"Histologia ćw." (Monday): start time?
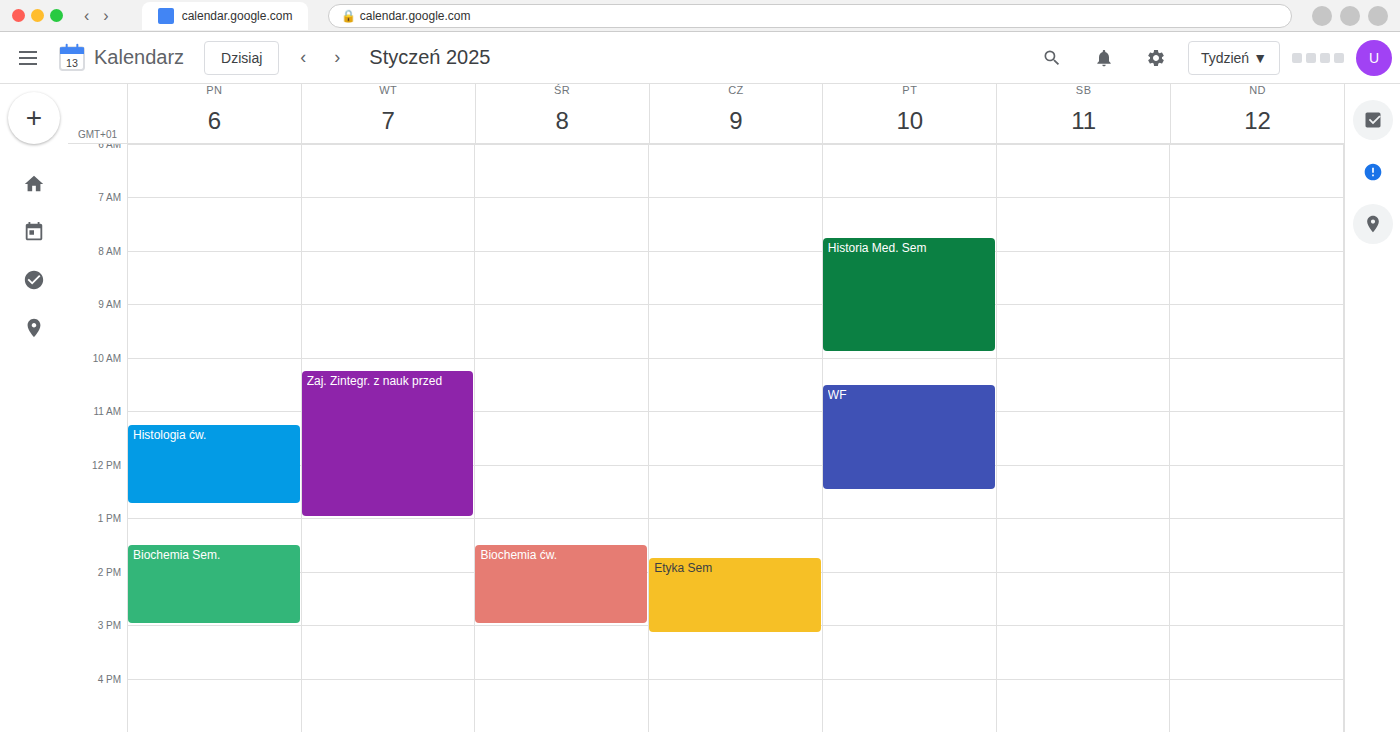
11:15 AM